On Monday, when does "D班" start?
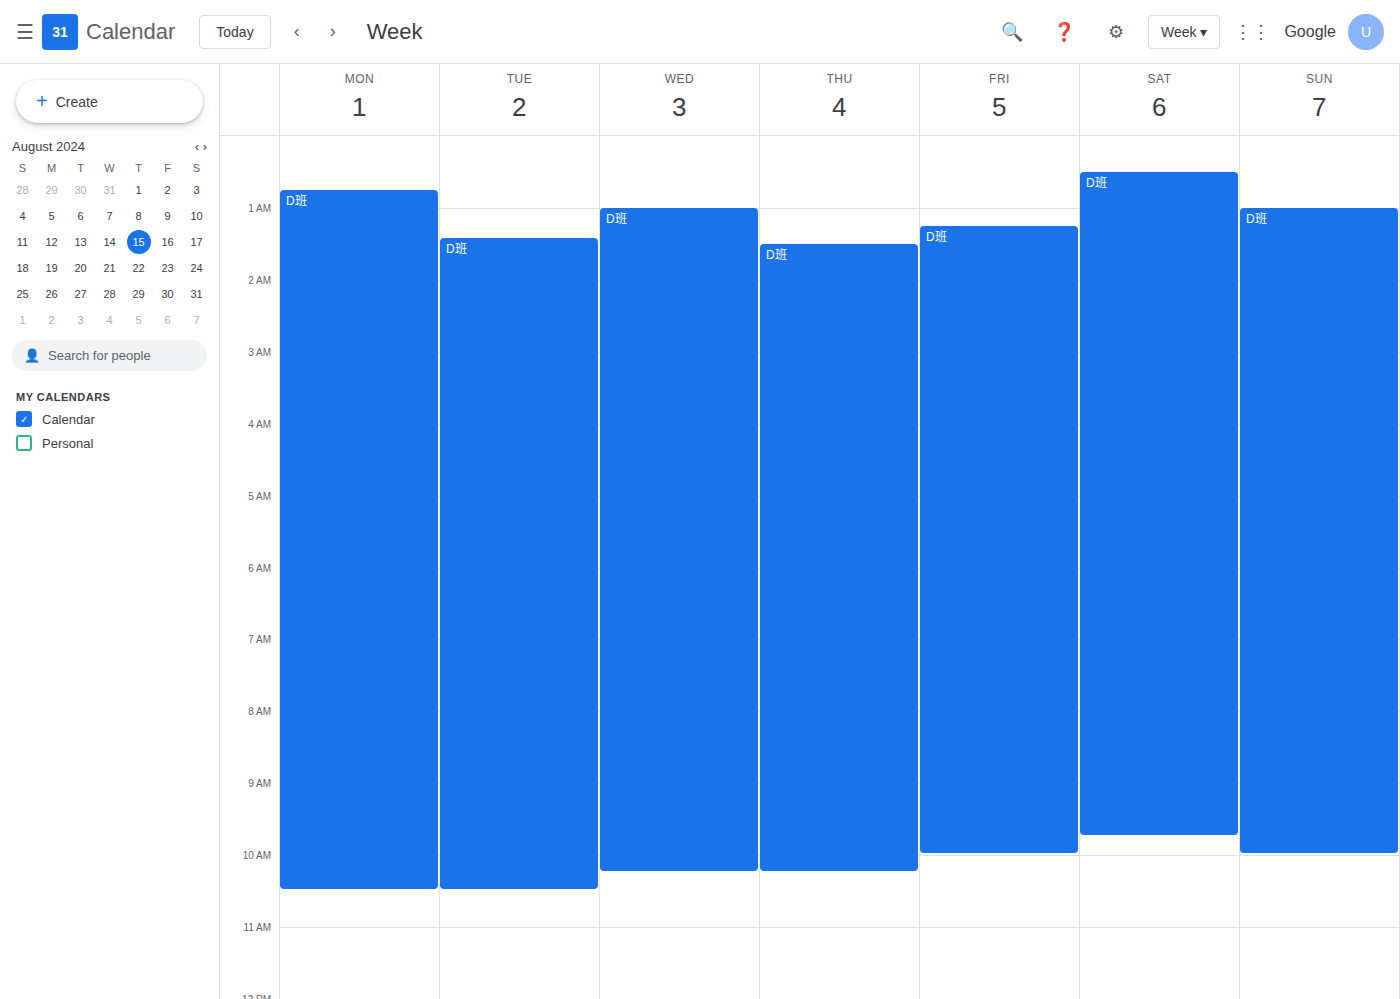
12:45 AM